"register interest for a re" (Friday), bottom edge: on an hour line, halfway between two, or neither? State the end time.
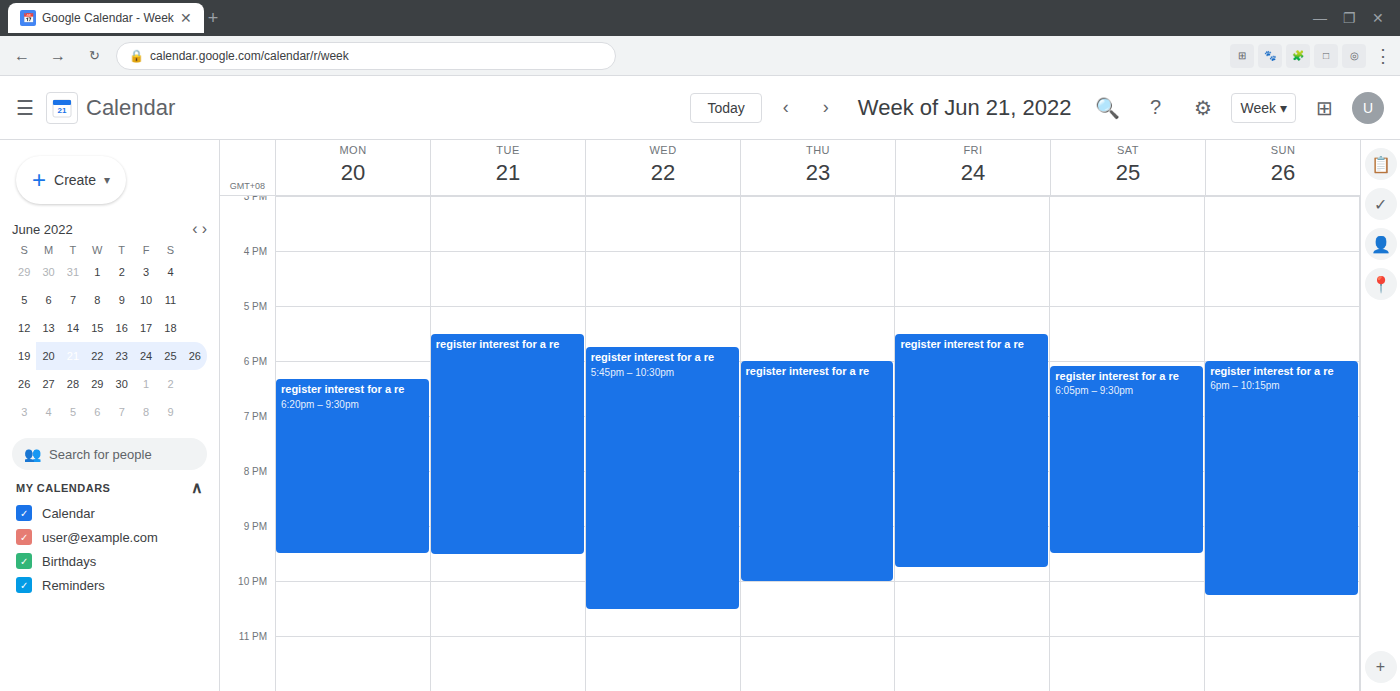
9:45 PM -- neither: three quarters of the way from the 9 PM line to the 10 PM line.